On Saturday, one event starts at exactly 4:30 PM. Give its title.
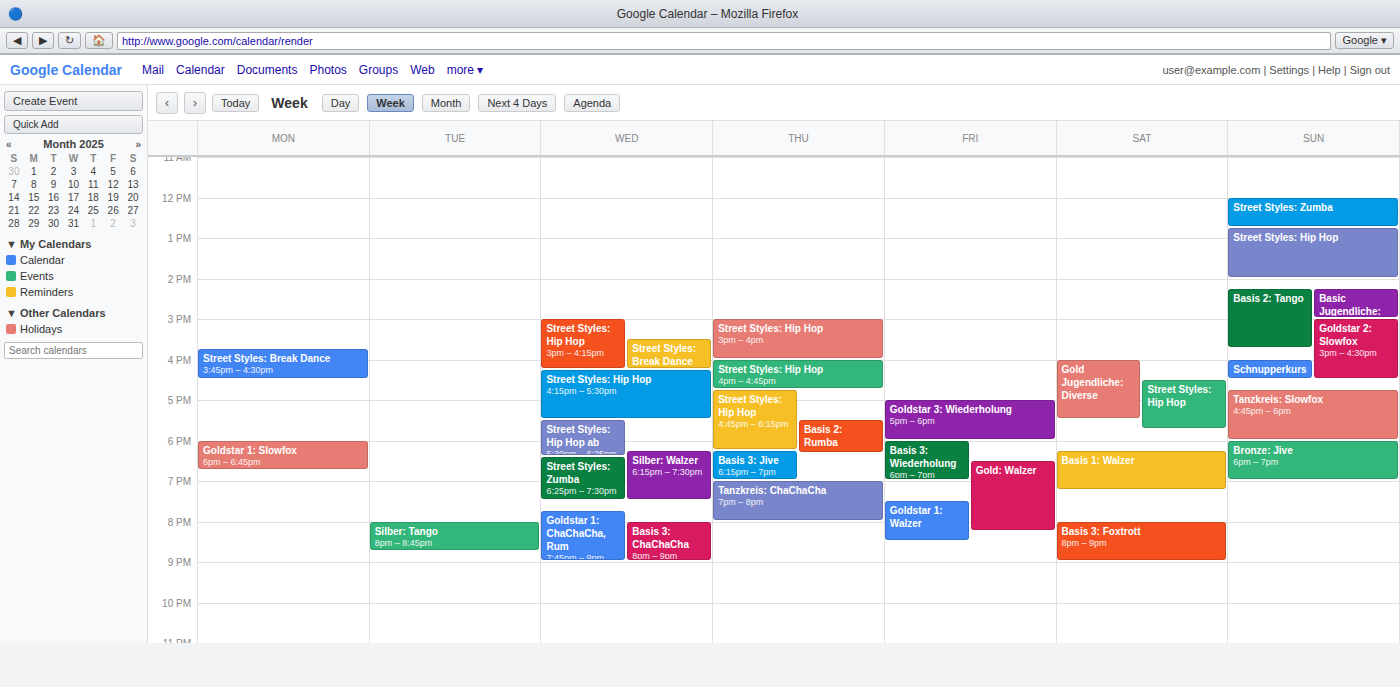
"Street Styles: Hip Hop"